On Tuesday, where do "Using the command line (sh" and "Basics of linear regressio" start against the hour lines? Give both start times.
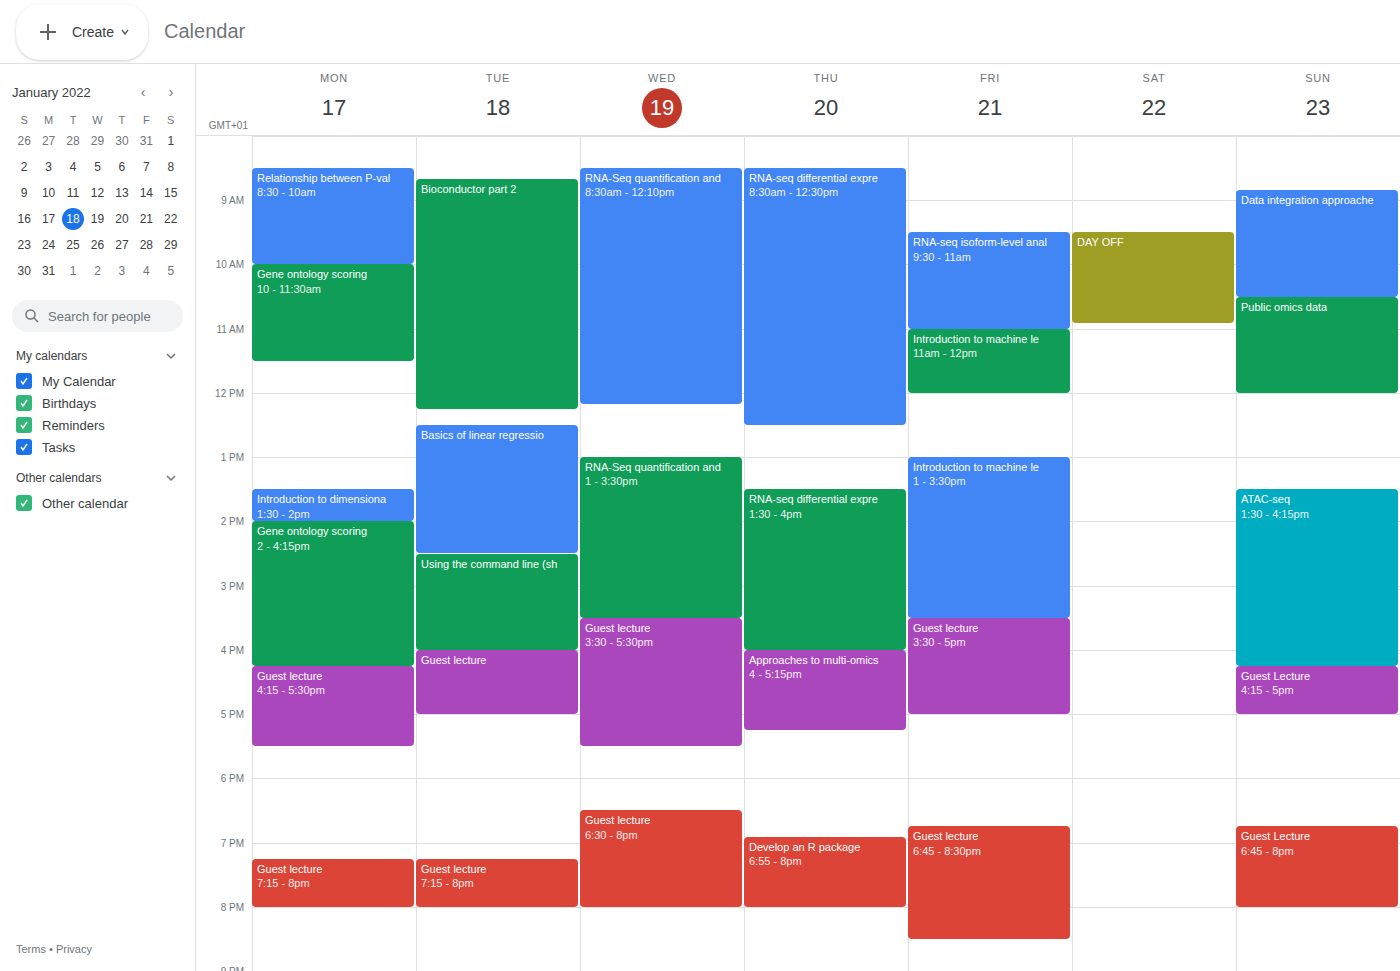
"Using the command line (sh": 2:30 PM, halfway between the 2 PM and 3 PM lines. "Basics of linear regressio": 12:30 PM, halfway between the 12 PM and 1 PM lines.